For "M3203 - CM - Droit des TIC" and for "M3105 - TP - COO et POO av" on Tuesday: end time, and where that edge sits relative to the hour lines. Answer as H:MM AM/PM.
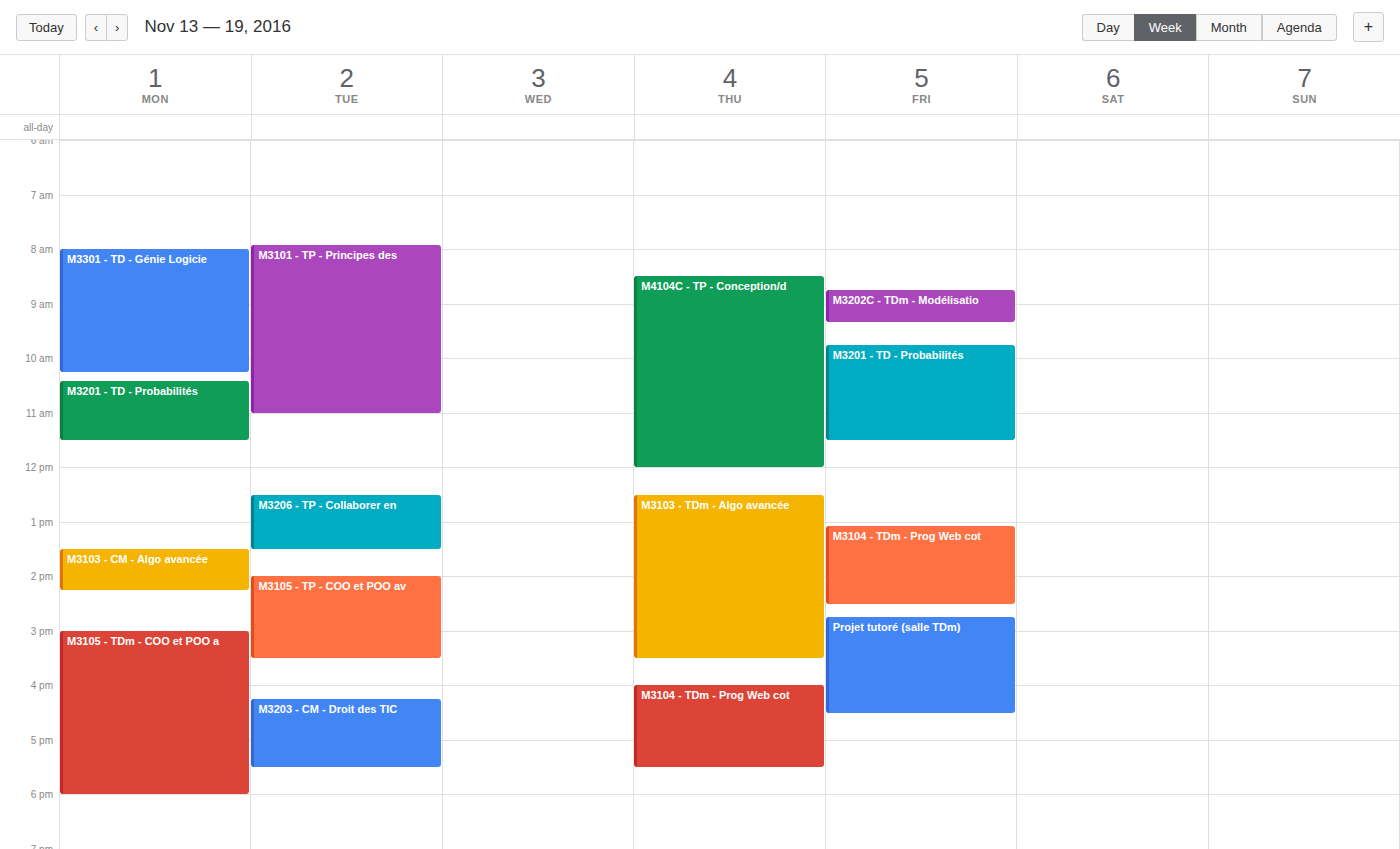
"M3203 - CM - Droit des TIC": 5:30 PM, halfway between the 5 PM and 6 PM lines. "M3105 - TP - COO et POO av": 3:30 PM, halfway between the 3 PM and 4 PM lines.